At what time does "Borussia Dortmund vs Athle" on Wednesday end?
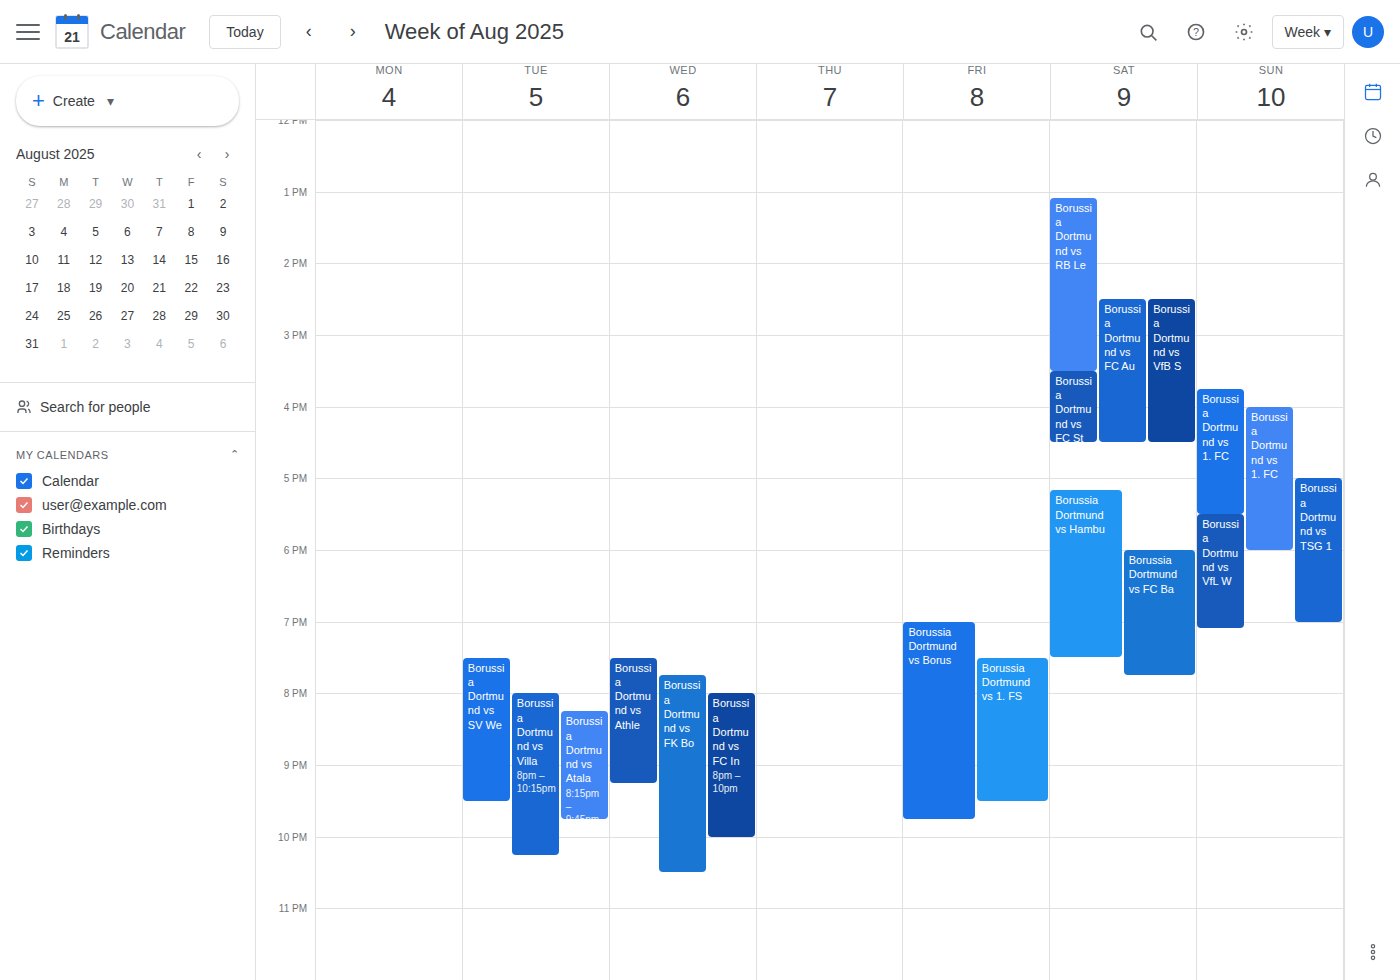
21:15